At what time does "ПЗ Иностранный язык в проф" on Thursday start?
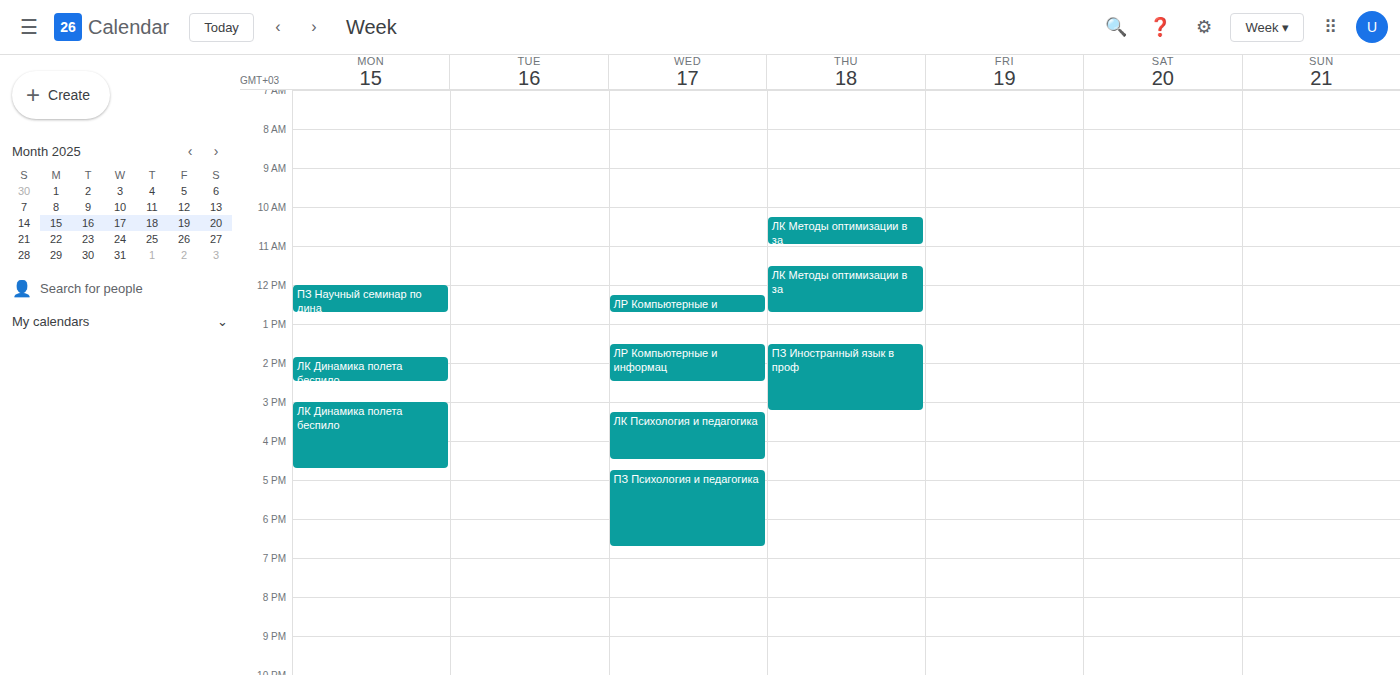
13:30